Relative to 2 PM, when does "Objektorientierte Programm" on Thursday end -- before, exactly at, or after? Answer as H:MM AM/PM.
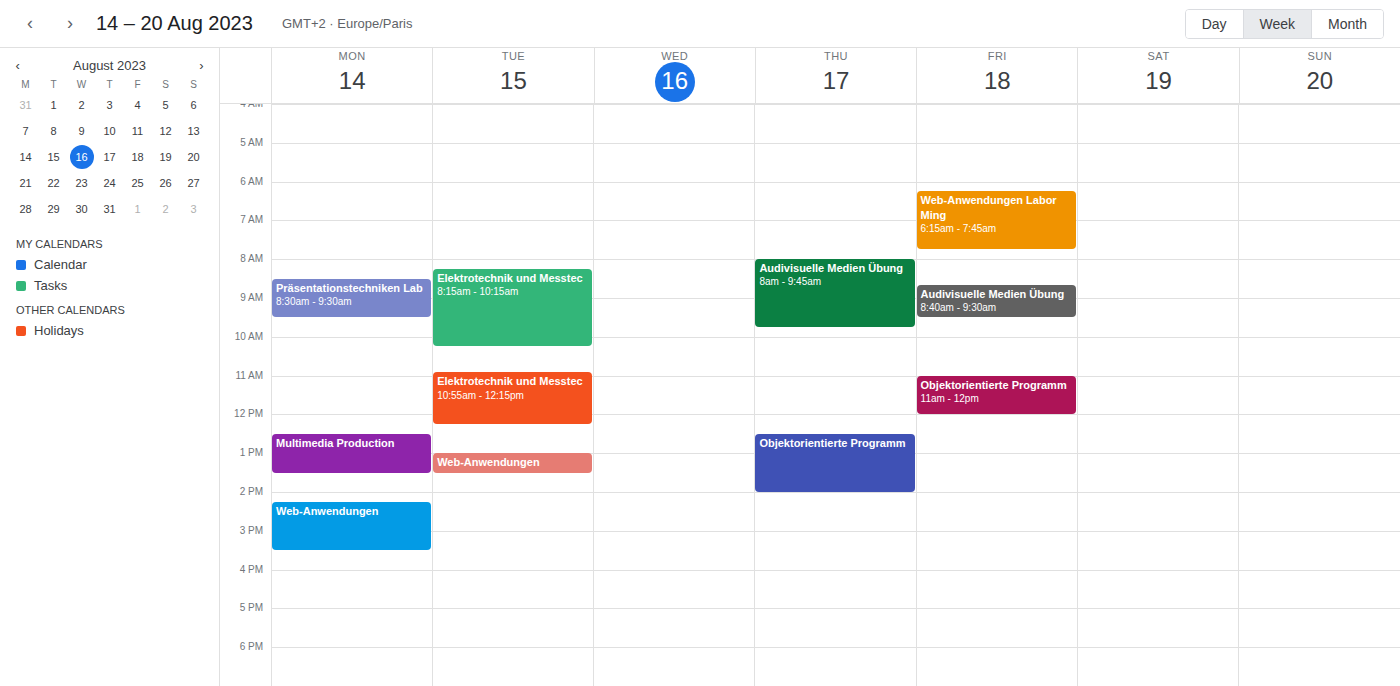
2:00 PM -- exactly at 2 PM, on the 2 PM line.